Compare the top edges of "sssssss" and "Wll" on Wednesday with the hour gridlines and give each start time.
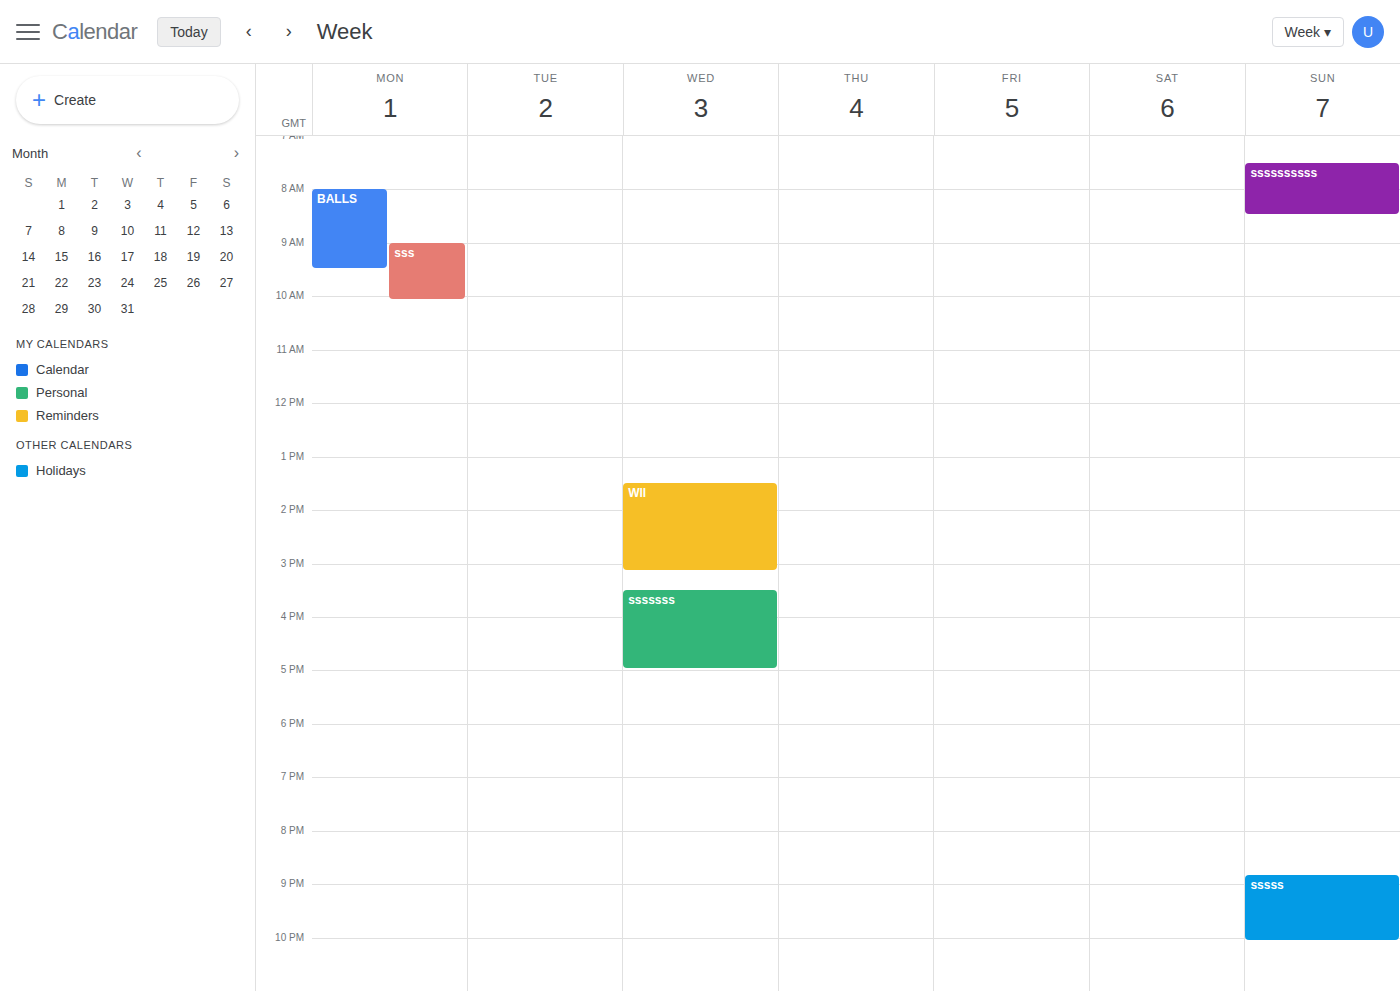
"sssssss": 3:30 PM, halfway between the 3 PM and 4 PM lines. "Wll": 1:30 PM, halfway between the 1 PM and 2 PM lines.